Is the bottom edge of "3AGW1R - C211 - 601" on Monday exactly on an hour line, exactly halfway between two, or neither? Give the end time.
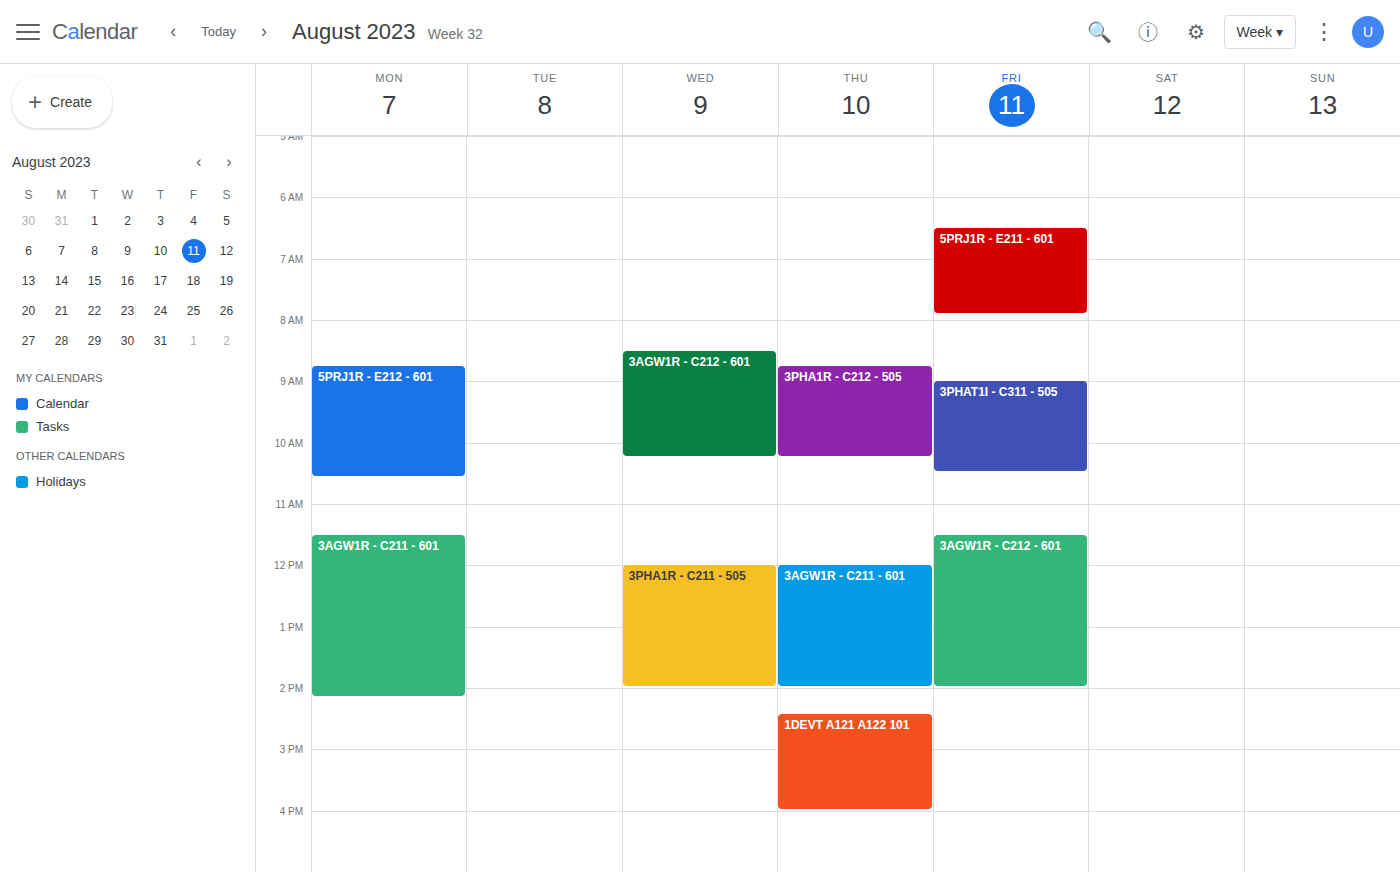
2:10 PM -- neither: 10 minutes below the 2 PM line and 50 minutes above the 3 PM line.